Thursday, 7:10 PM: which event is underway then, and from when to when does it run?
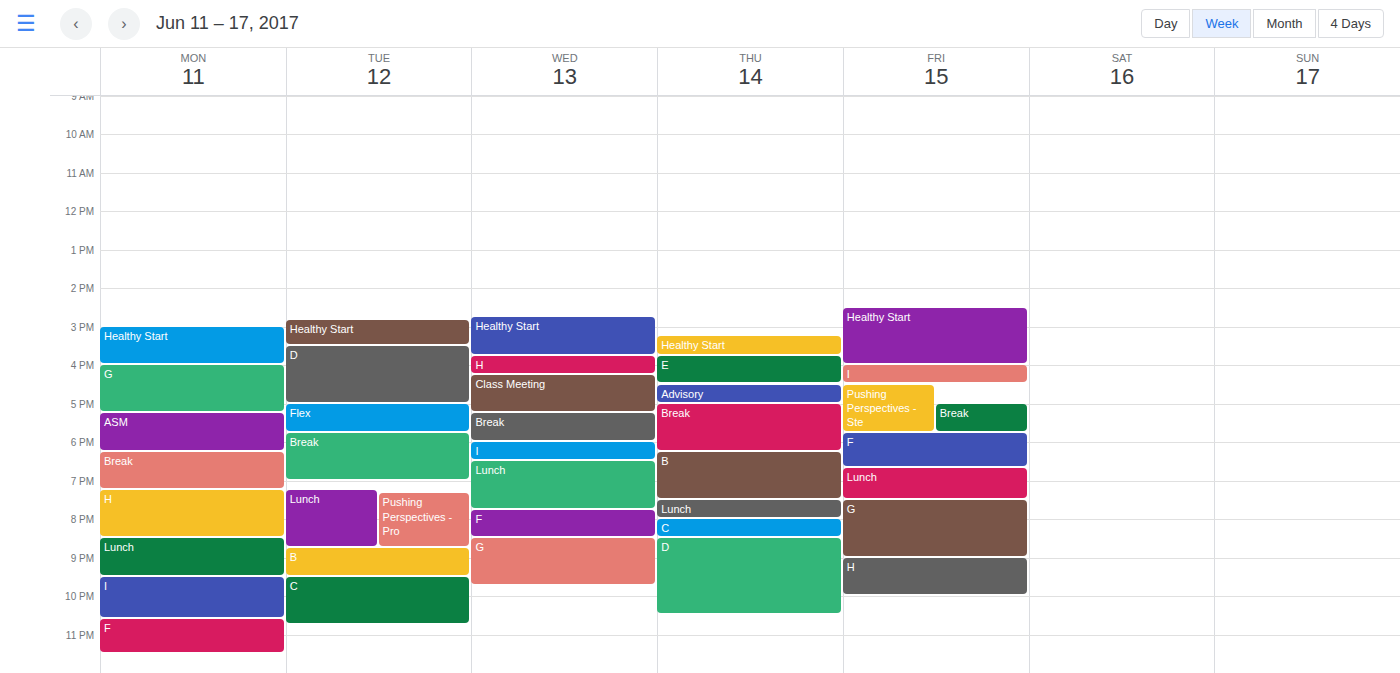
"B", 6:15 PM to 7:30 PM